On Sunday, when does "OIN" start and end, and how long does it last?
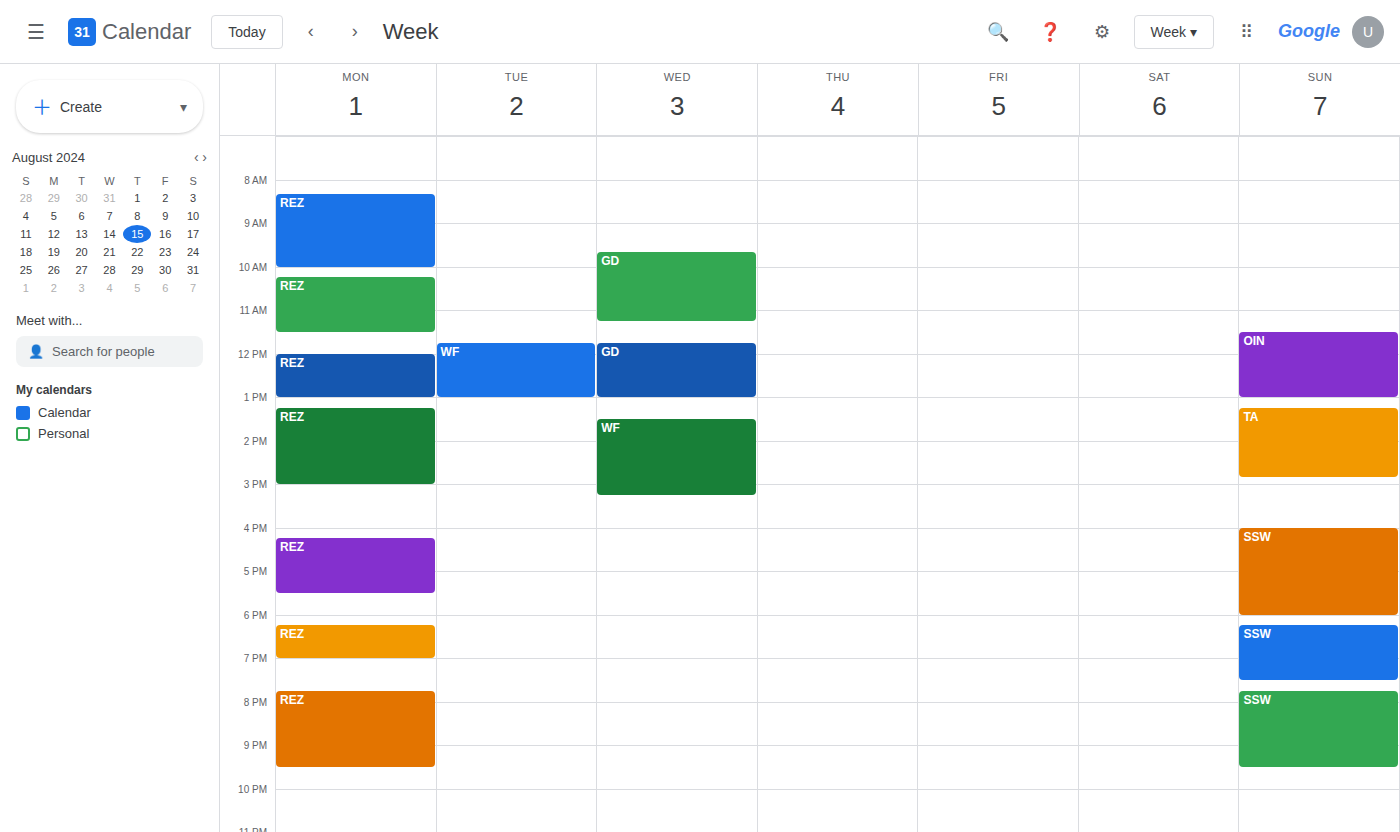
11:30 AM to 1:00 PM, 1 hour 30 minutes